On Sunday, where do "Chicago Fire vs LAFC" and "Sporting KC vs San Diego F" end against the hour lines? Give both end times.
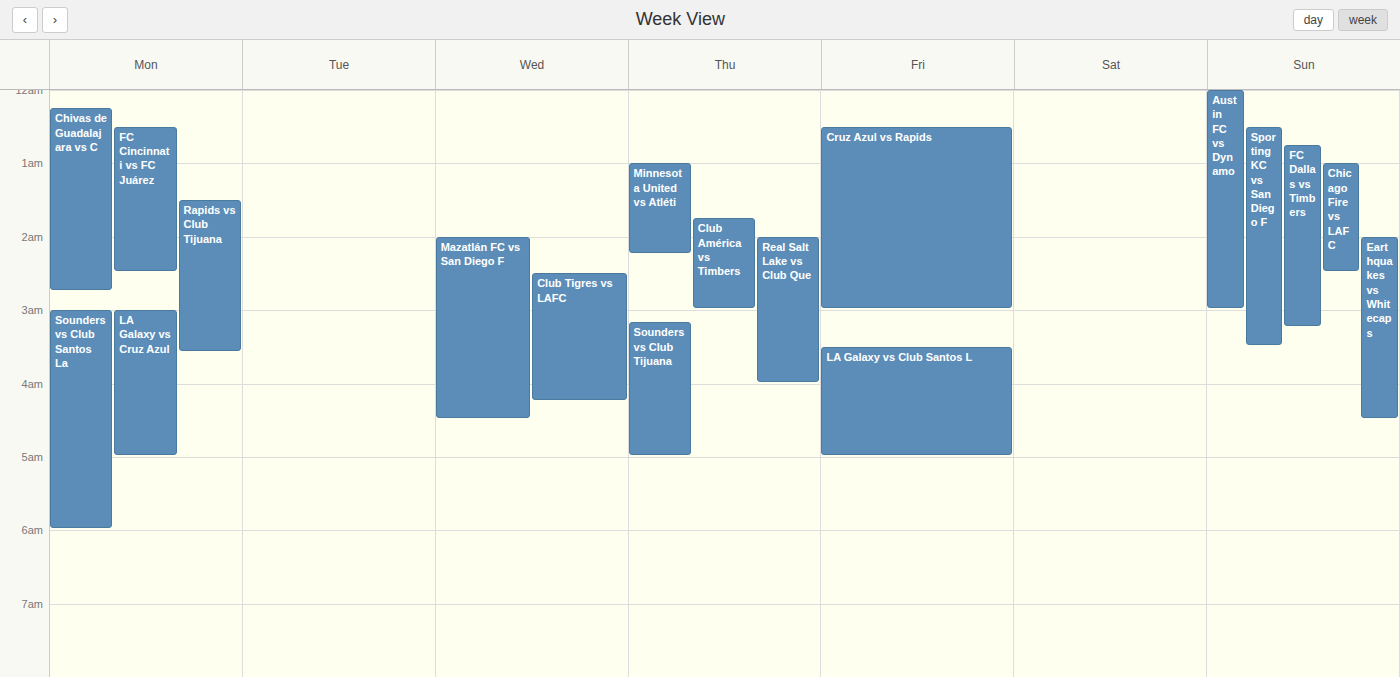
"Chicago Fire vs LAFC": 2:30 AM, halfway between the 2 AM and 3 AM lines. "Sporting KC vs San Diego F": 3:30 AM, halfway between the 3 AM and 4 AM lines.